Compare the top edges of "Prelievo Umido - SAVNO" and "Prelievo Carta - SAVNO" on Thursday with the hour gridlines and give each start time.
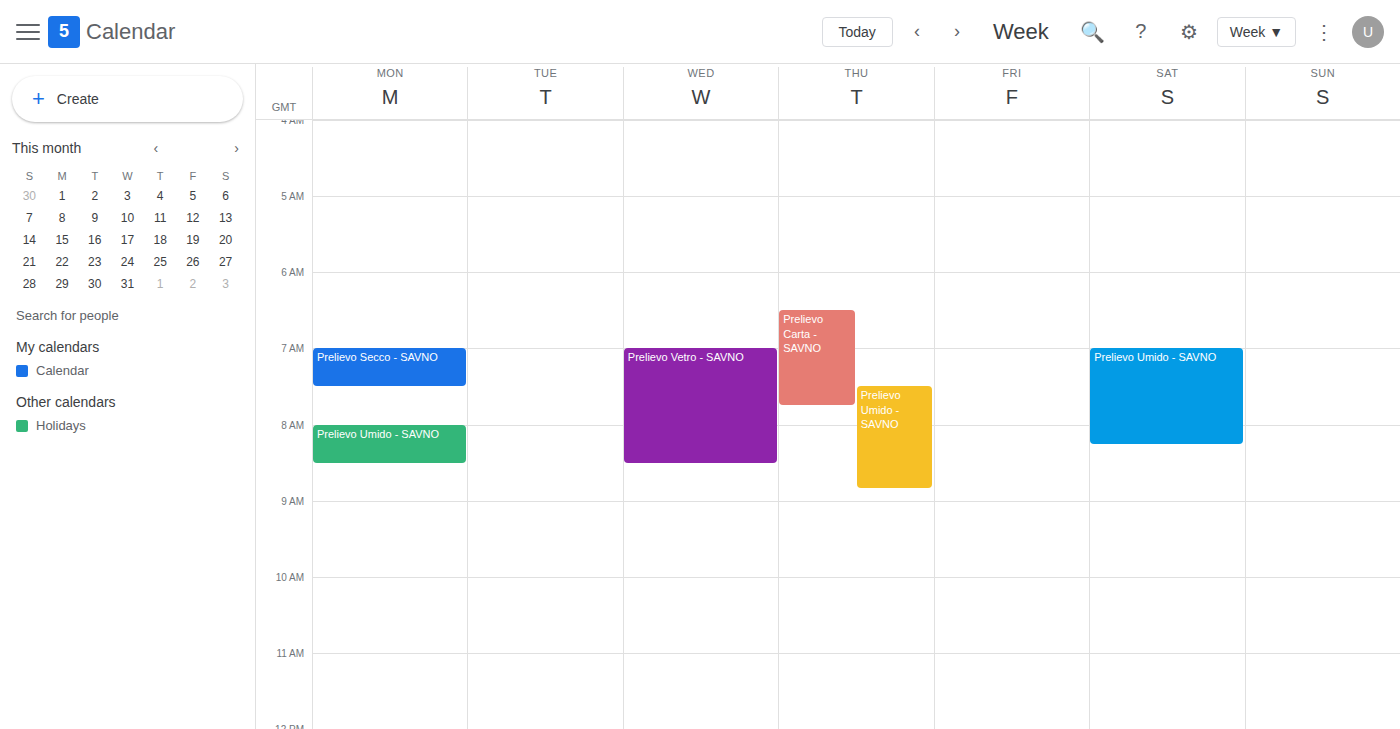
"Prelievo Umido - SAVNO": 7:30 AM, halfway between the 7 AM and 8 AM lines. "Prelievo Carta - SAVNO": 6:30 AM, halfway between the 6 AM and 7 AM lines.